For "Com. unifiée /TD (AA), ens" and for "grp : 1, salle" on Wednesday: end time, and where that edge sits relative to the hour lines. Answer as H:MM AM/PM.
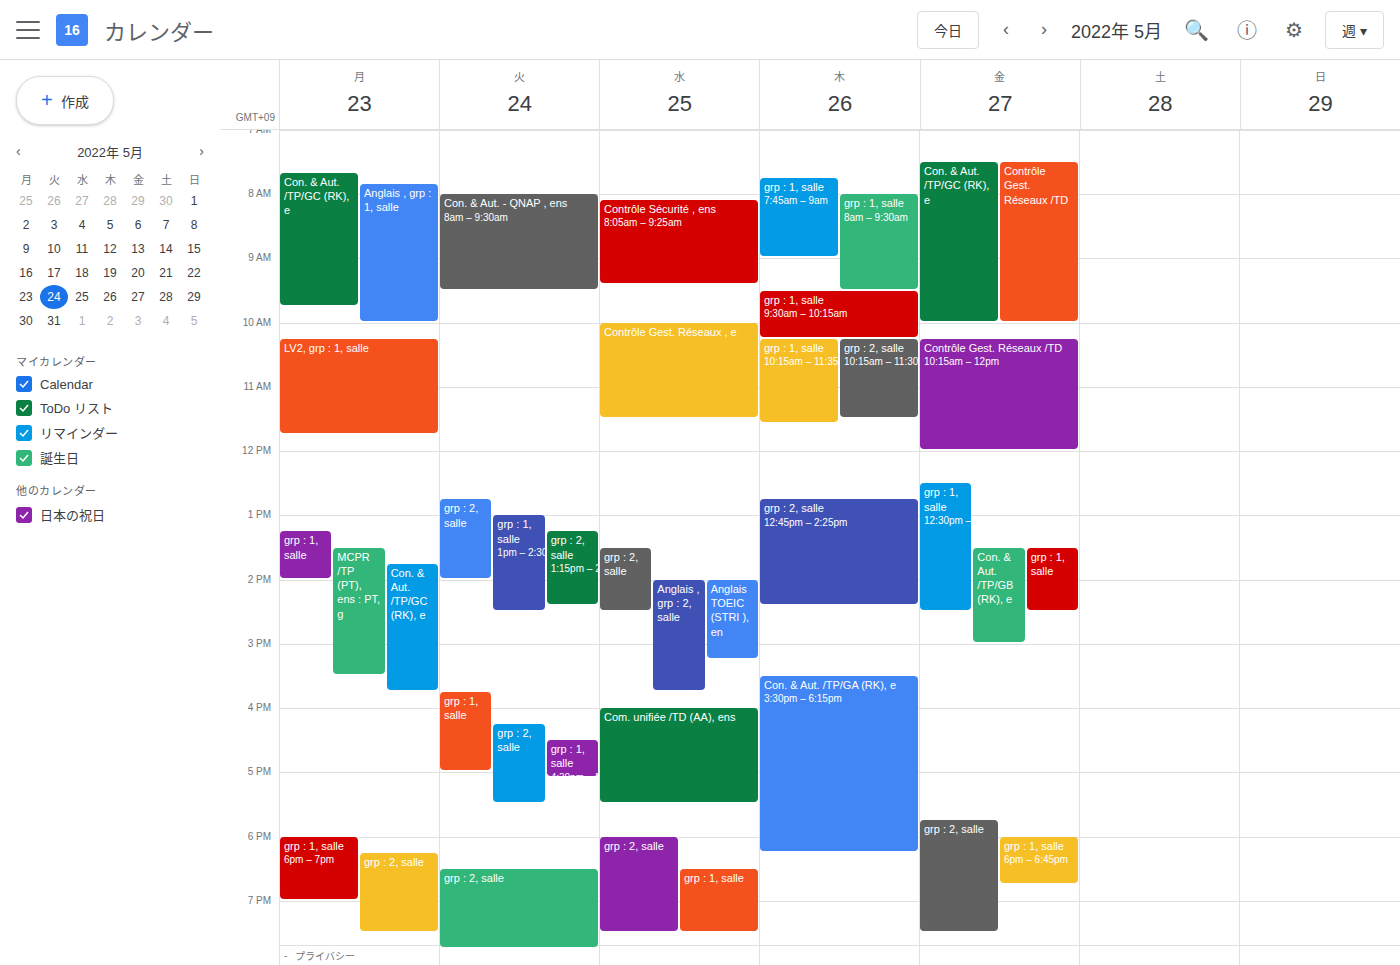
"Com. unifiée /TD (AA), ens": 5:30 PM, halfway between the 5 PM and 6 PM lines. "grp : 1, salle": 7:30 PM, halfway between the 7 PM and 8 PM lines.